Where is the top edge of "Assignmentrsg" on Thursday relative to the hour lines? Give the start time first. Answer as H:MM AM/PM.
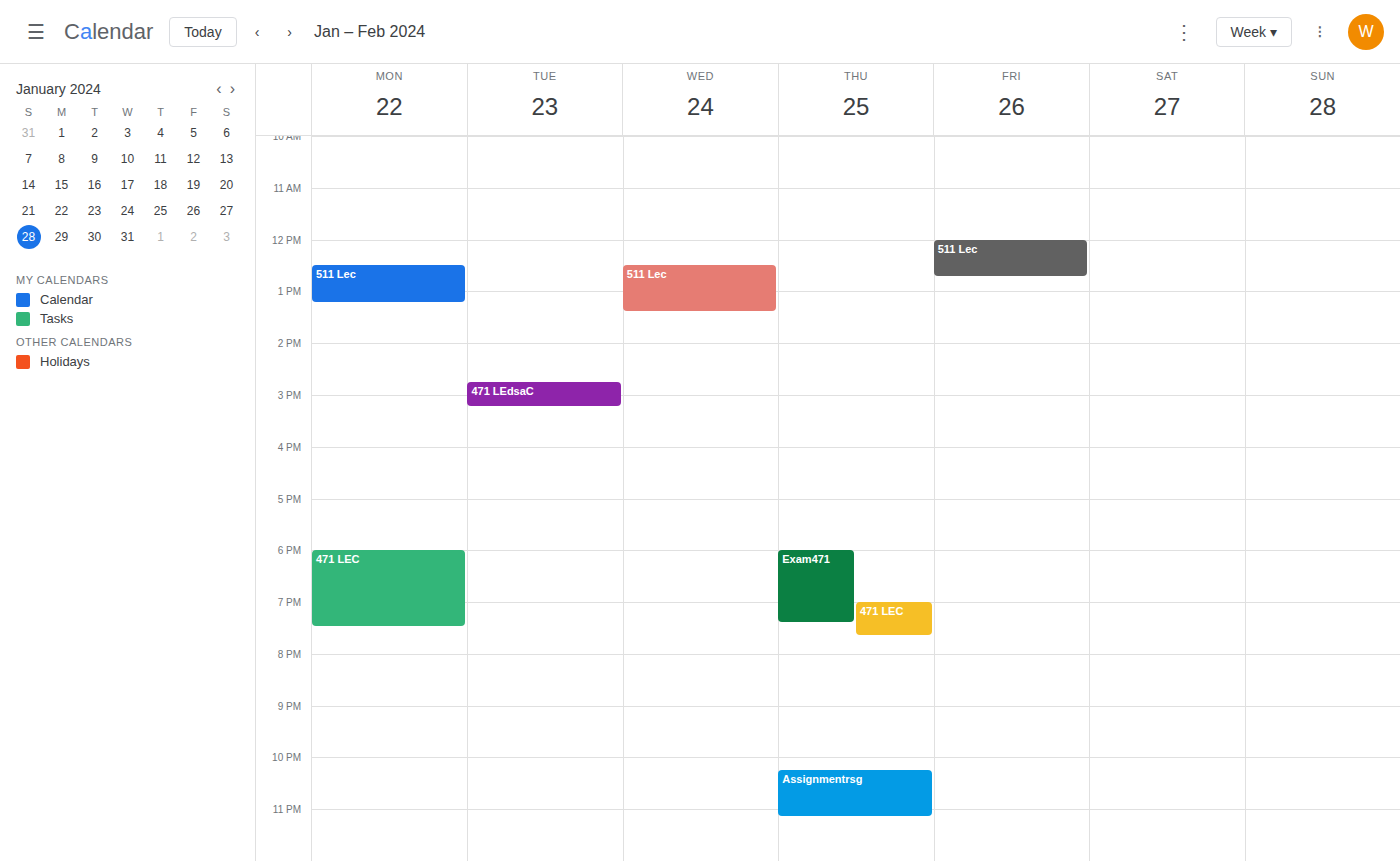
10:15 PM -- neither: a quarter of the way from the 10 PM line to the 11 PM line.